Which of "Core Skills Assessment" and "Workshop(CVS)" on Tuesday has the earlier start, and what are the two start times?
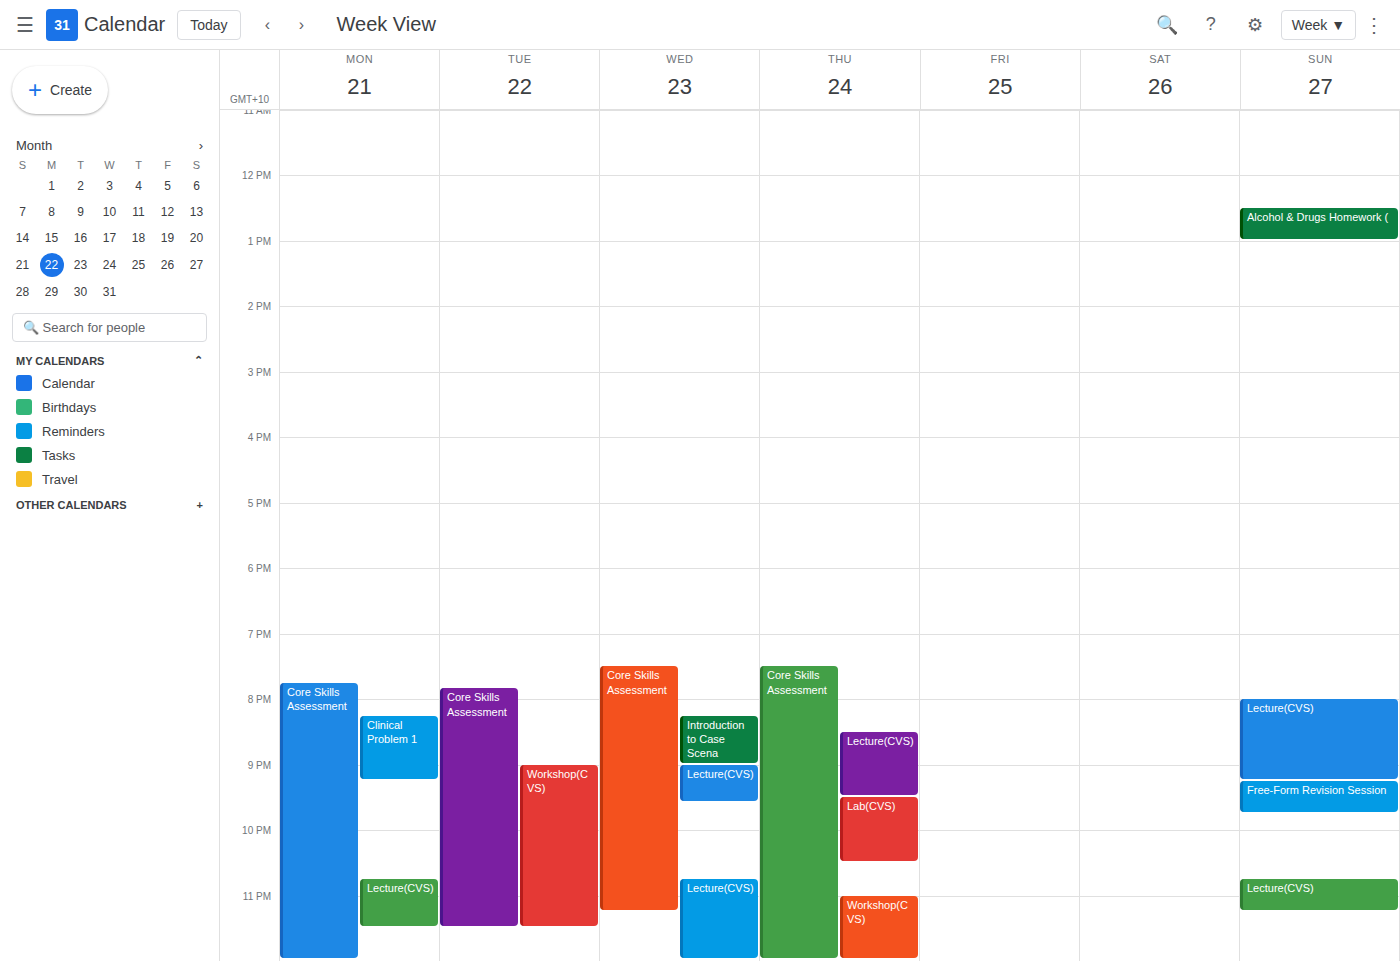
"Core Skills Assessment" 7:50 PM; "Workshop(CVS)" 9:00 PM.